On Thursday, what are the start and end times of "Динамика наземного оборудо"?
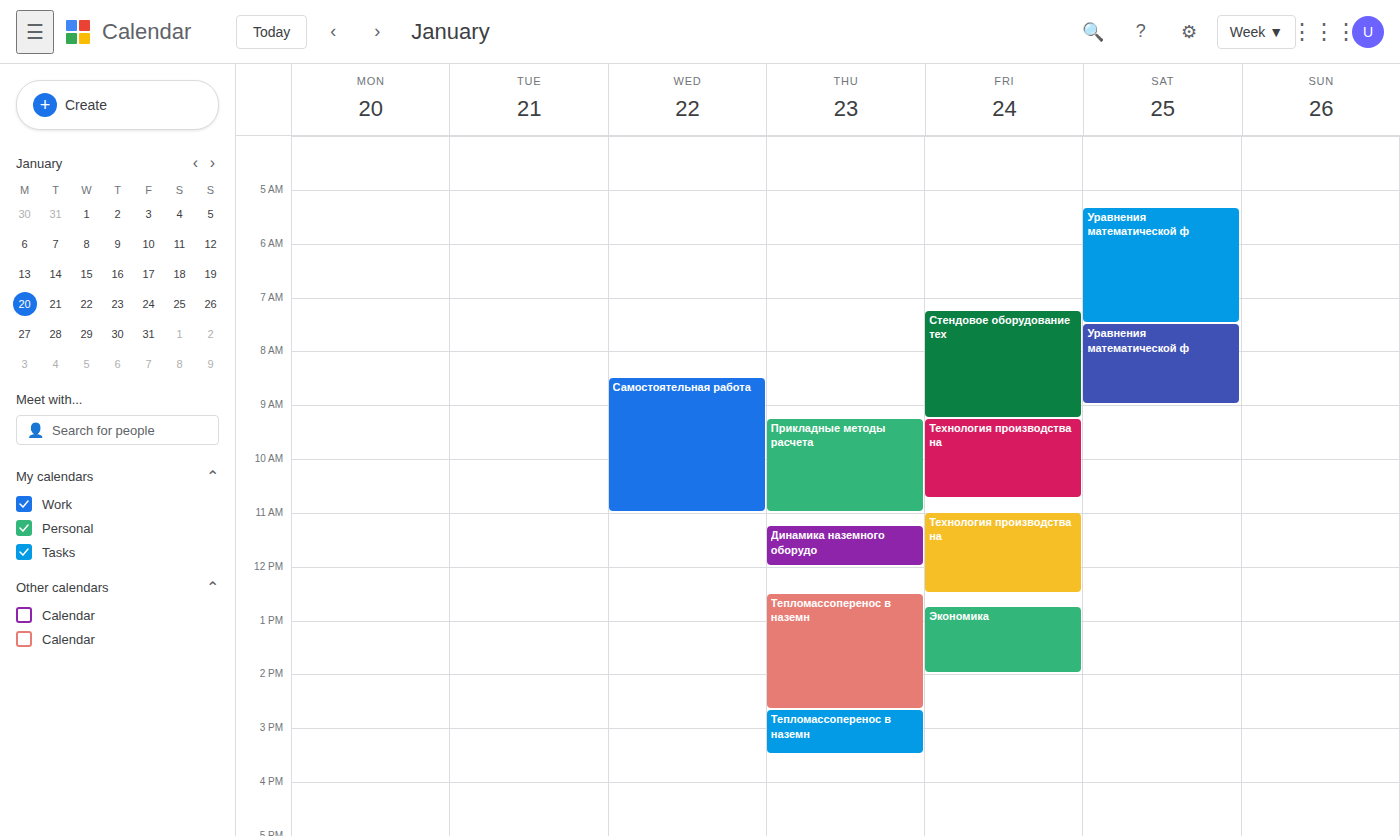
11:15 AM to 12:00 PM